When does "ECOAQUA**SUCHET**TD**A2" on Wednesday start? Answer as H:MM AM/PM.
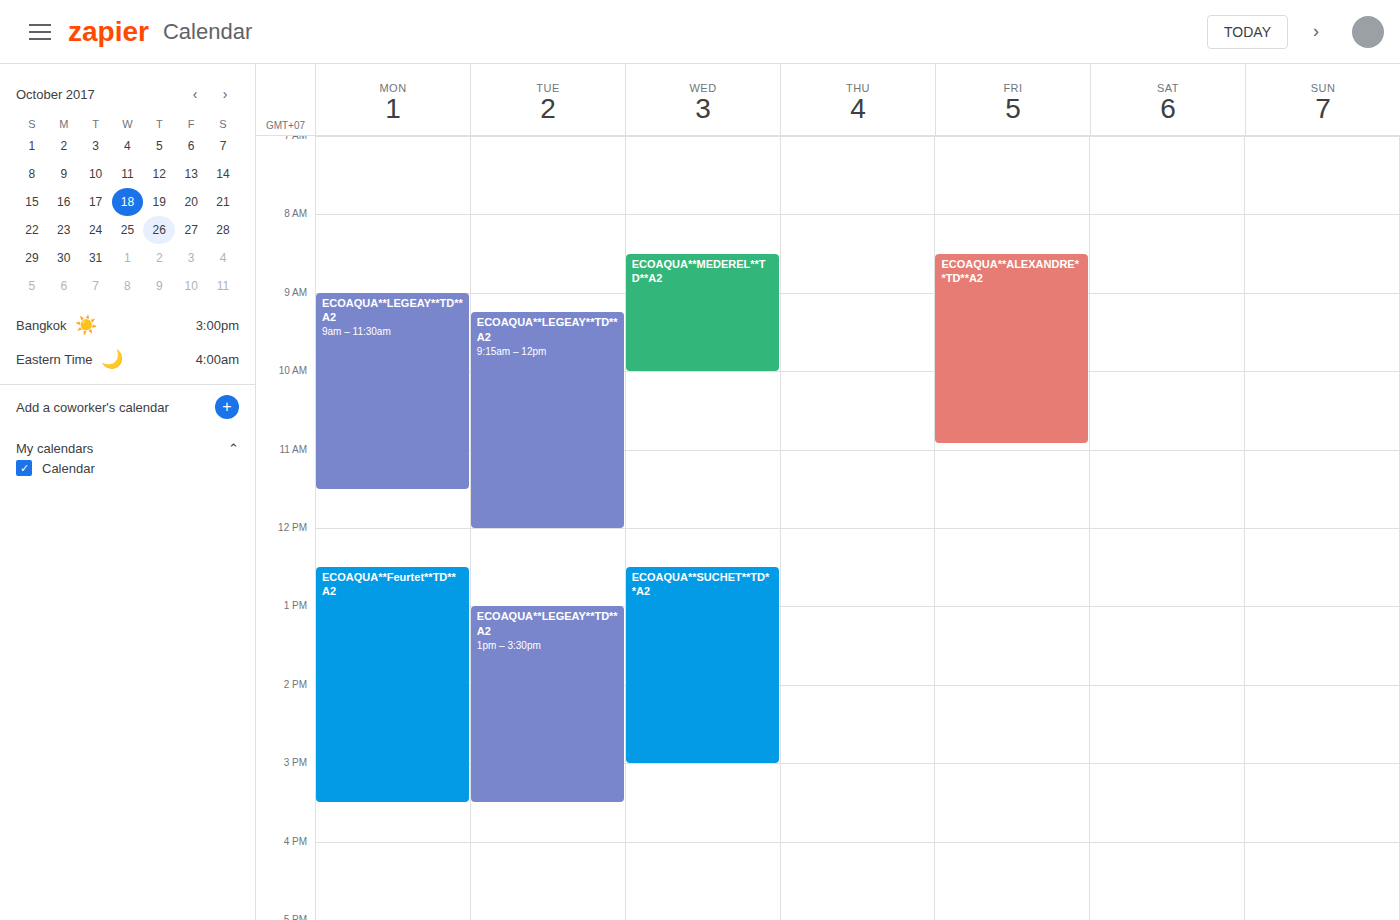
12:30 PM